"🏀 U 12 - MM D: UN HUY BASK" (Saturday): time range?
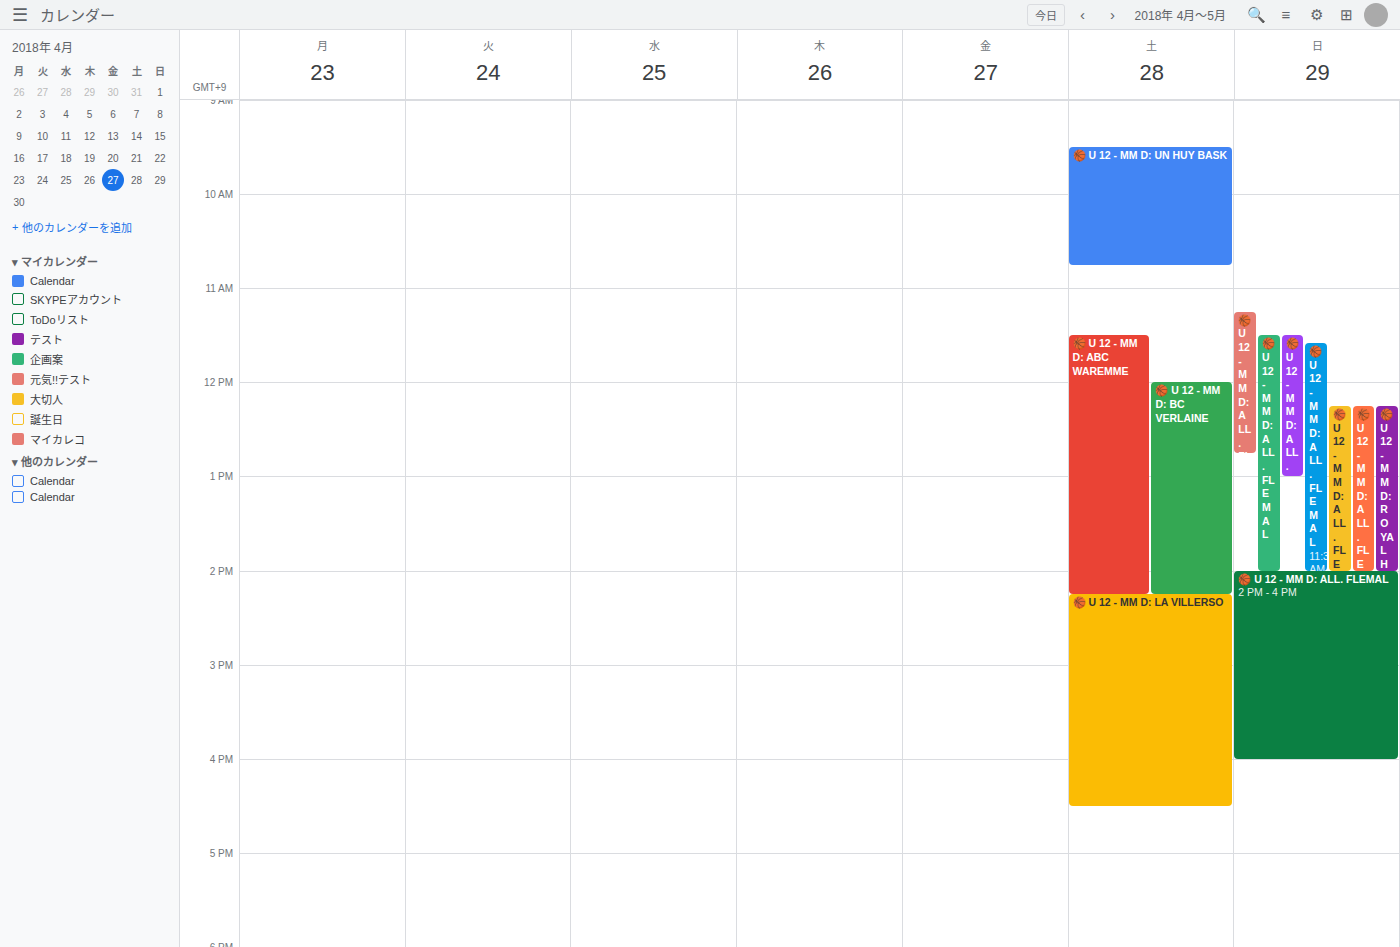
9:30 AM to 10:45 AM